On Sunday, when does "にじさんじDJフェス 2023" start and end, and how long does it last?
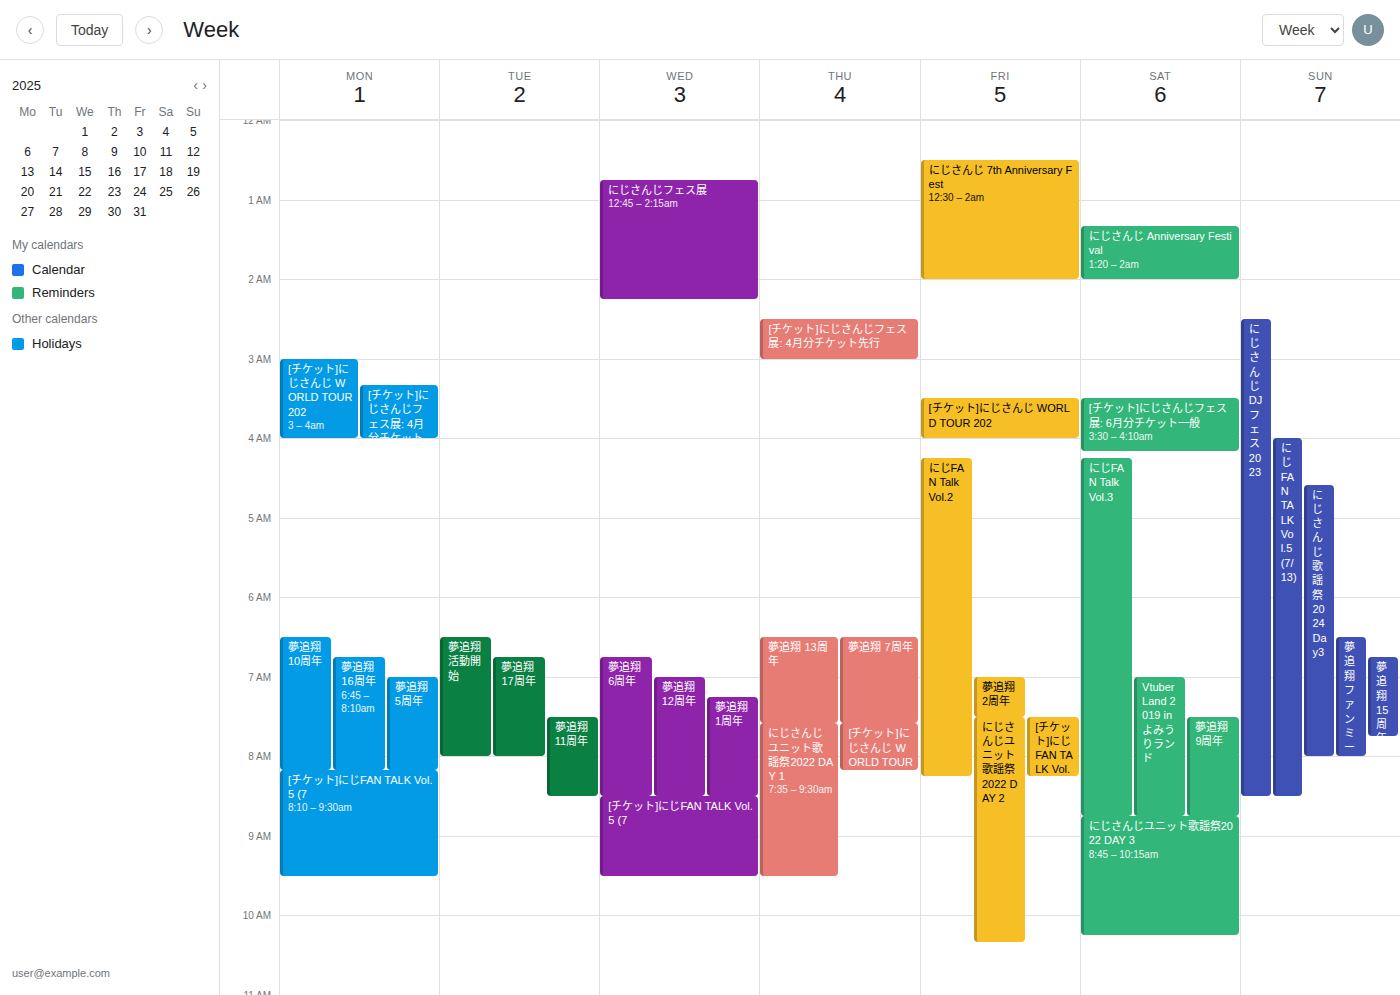
2:30 AM to 8:30 AM, 6 hours